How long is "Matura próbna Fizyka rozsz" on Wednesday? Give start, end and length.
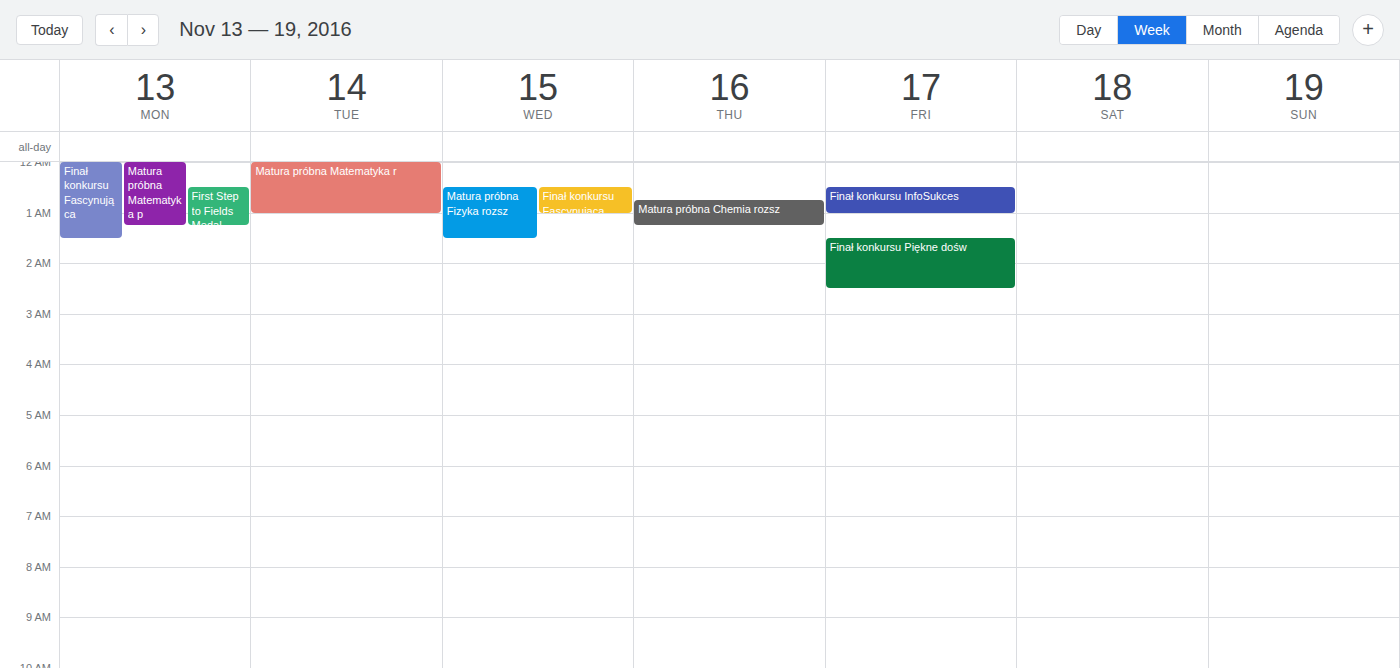
00:30 to 01:30, 1 hour